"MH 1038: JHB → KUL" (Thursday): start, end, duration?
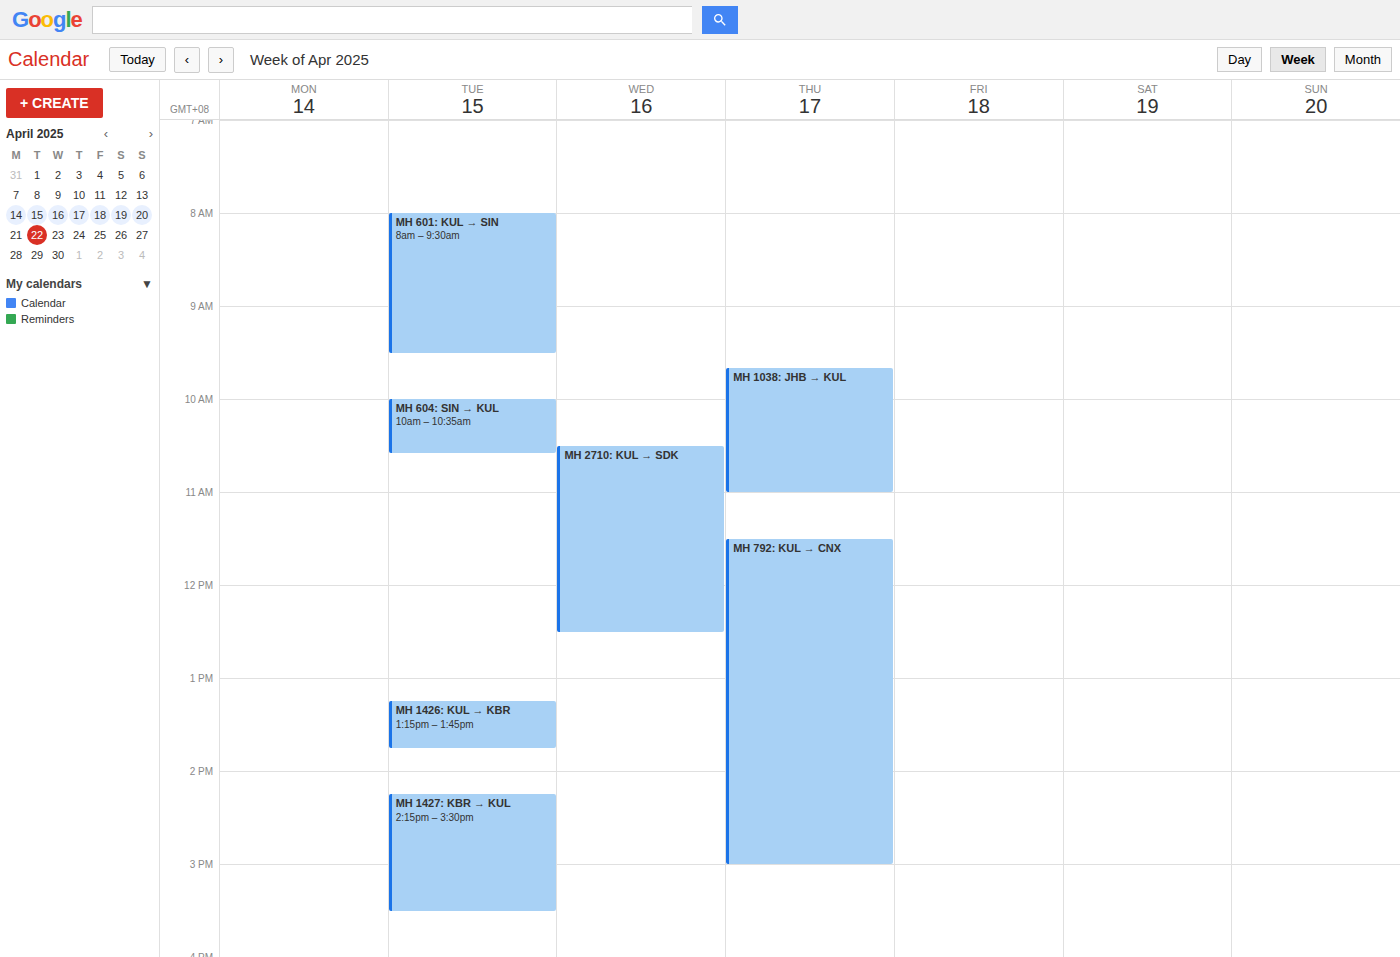
9:40 AM to 11:00 AM, 1 hour 20 minutes